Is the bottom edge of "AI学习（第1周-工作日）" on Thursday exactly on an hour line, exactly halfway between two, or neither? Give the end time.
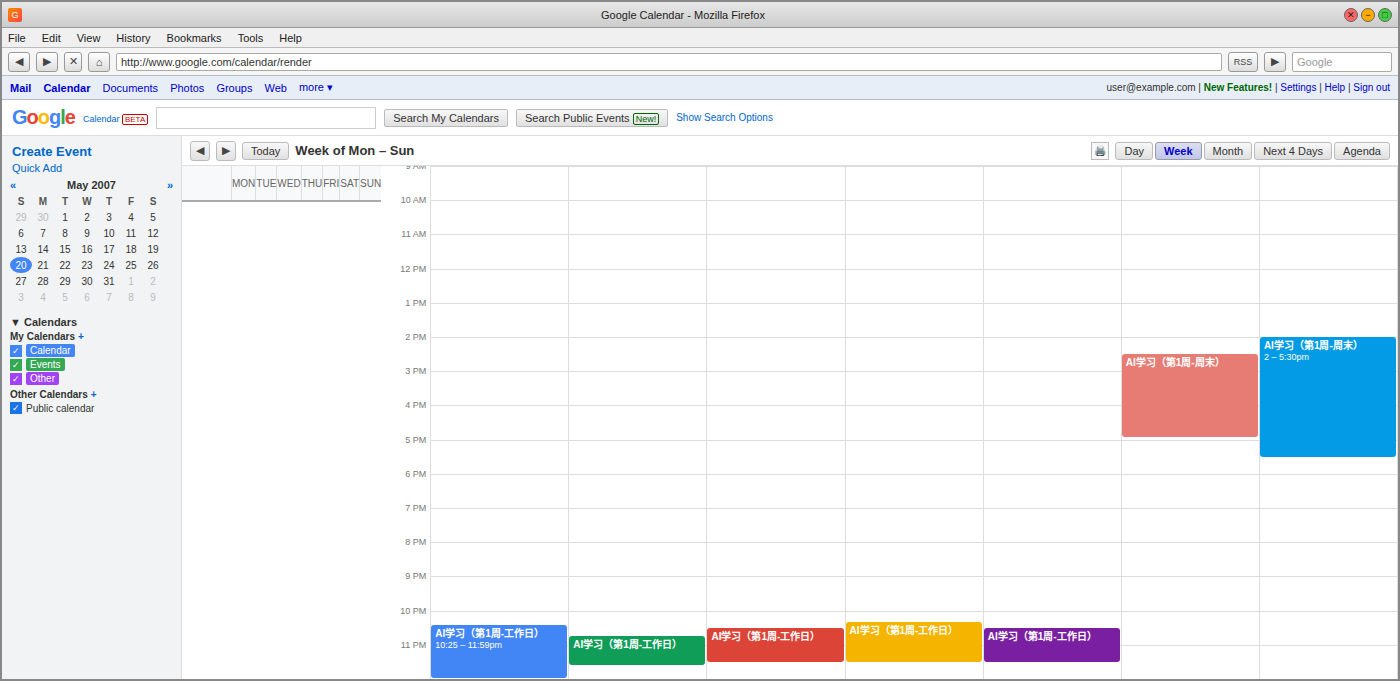
11:30 PM -- halfway between the 11 PM and 12 AM lines.